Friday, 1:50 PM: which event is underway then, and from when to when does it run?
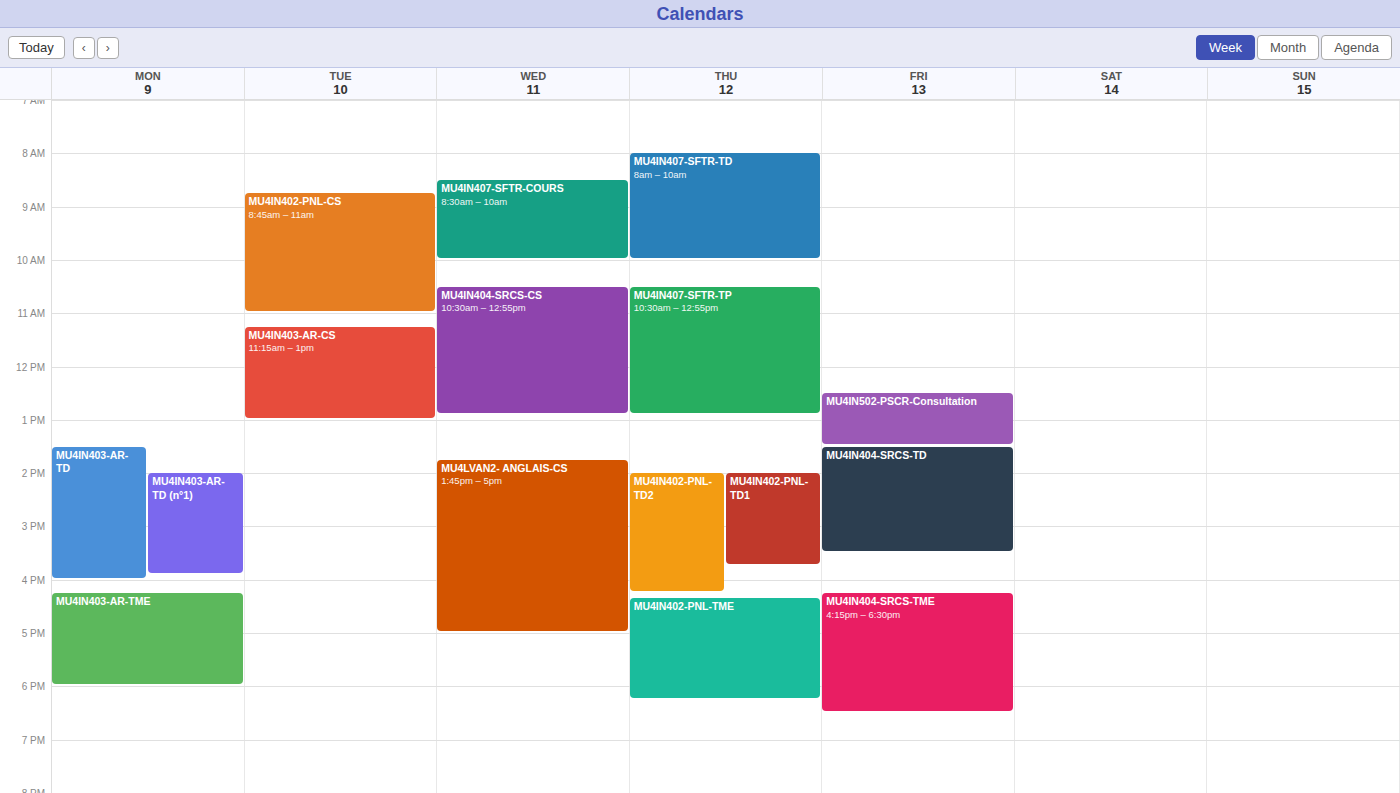
"MU4IN404-SRCS-TD", 1:30 PM to 3:30 PM